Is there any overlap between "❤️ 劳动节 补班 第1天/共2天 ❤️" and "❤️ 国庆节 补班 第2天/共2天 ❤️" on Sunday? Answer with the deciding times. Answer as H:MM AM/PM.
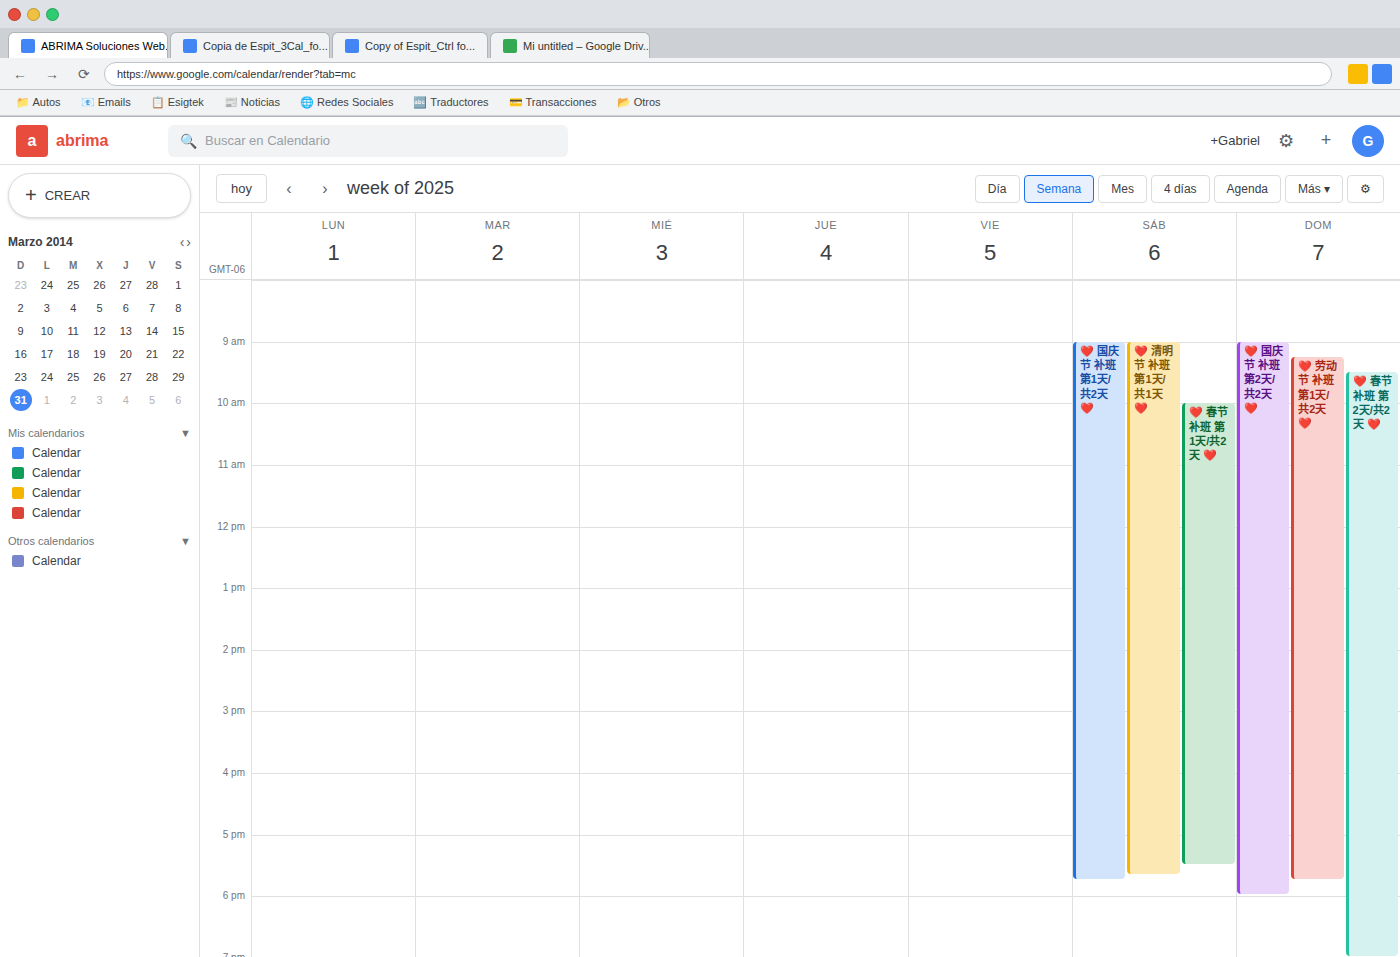
"❤️ 劳动节 补班 第1天/共2天 ❤️" runs 9:15 AM to 5:45 PM, inside "❤️ 国庆节 补班 第2天/共2天 ❤️" -- they overlap.